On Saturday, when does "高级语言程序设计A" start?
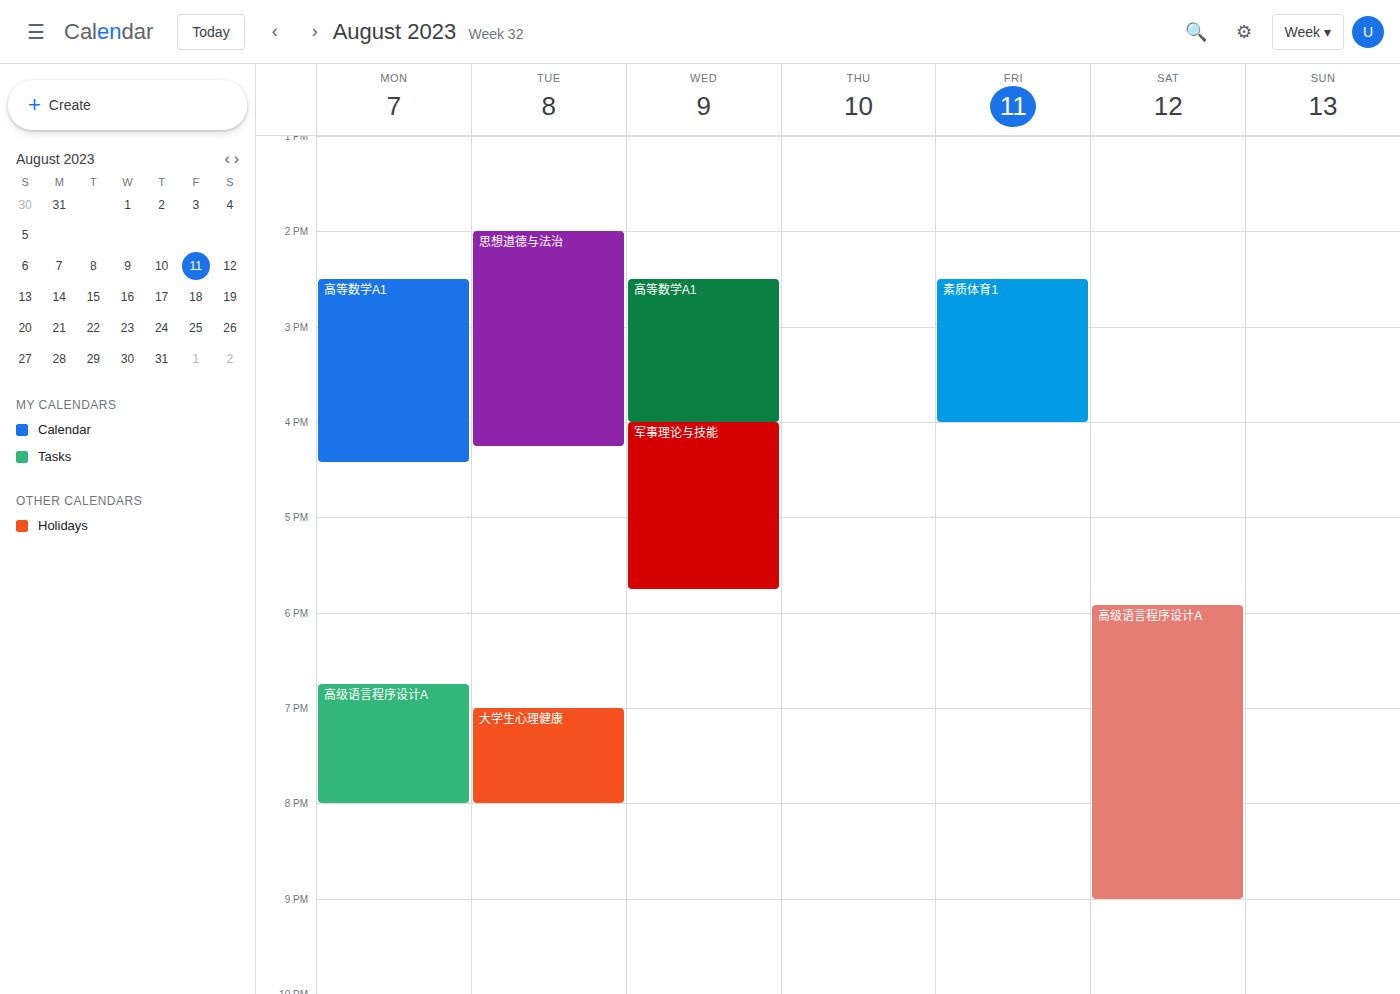
5:55 PM